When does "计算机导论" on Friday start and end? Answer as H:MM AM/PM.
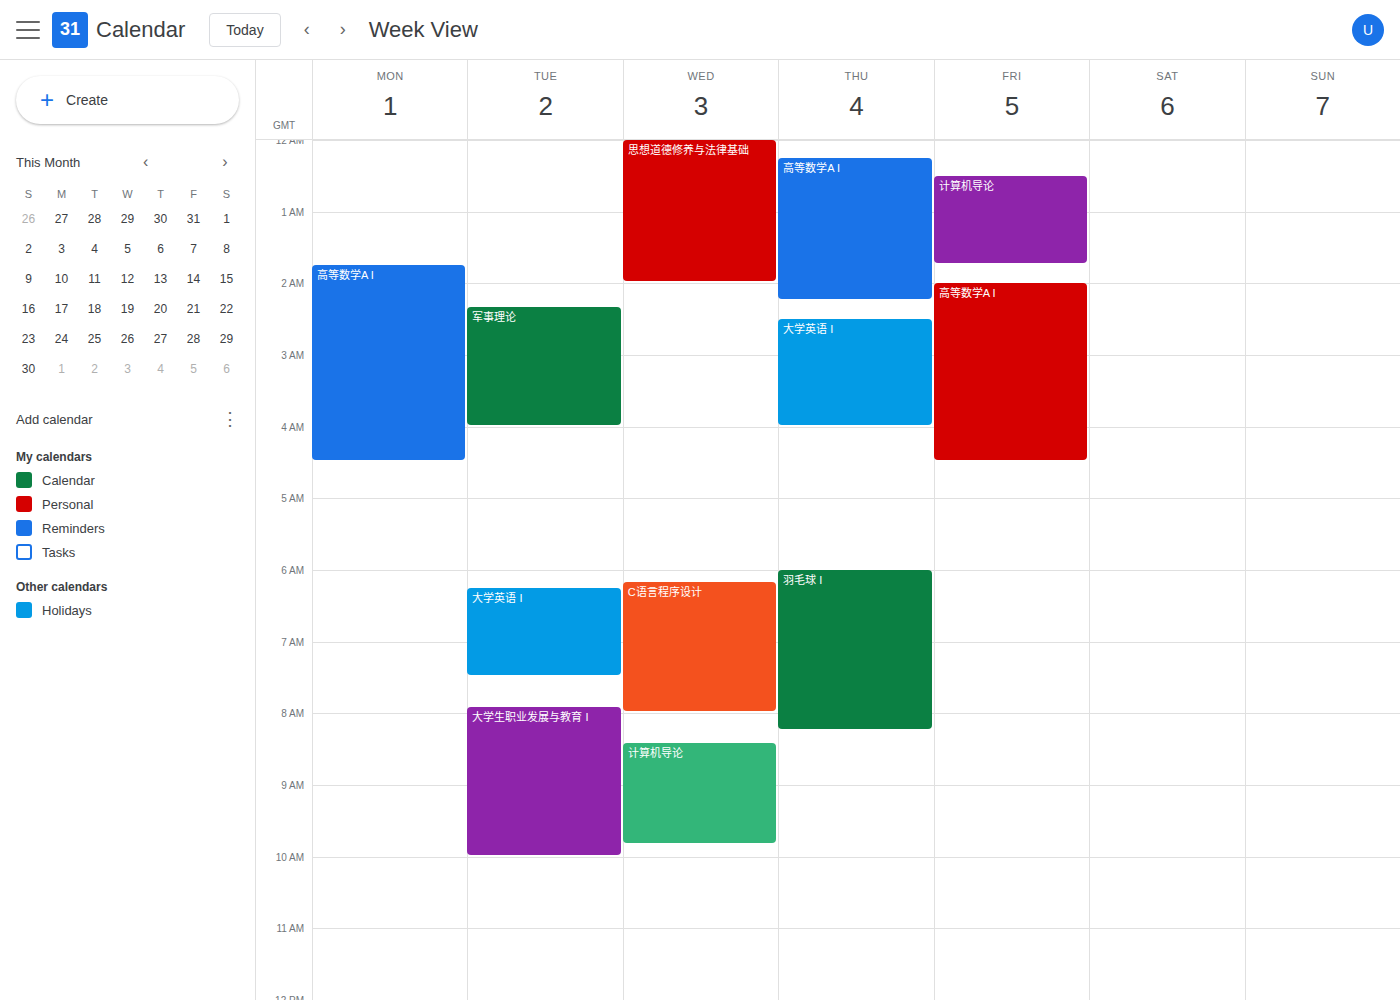
12:30 AM to 1:45 AM